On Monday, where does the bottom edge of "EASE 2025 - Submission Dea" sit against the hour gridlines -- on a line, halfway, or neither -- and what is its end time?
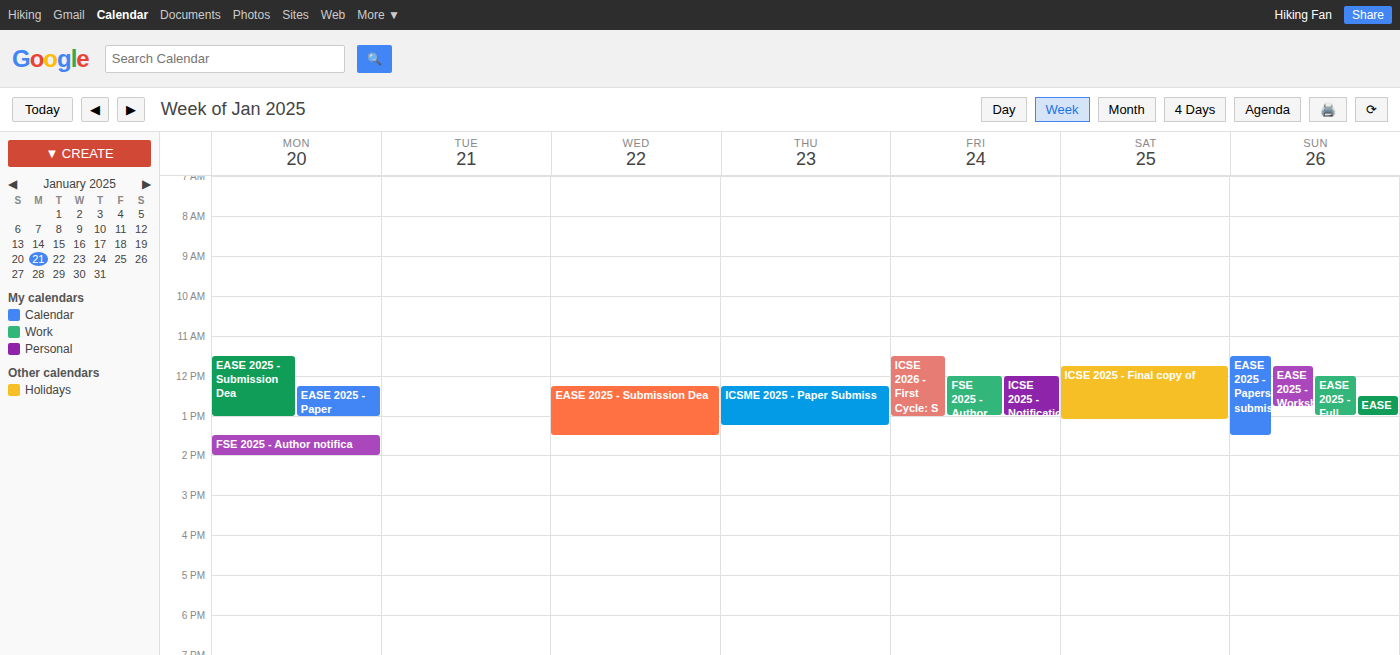
1:00 PM -- exactly on the 1 PM line.